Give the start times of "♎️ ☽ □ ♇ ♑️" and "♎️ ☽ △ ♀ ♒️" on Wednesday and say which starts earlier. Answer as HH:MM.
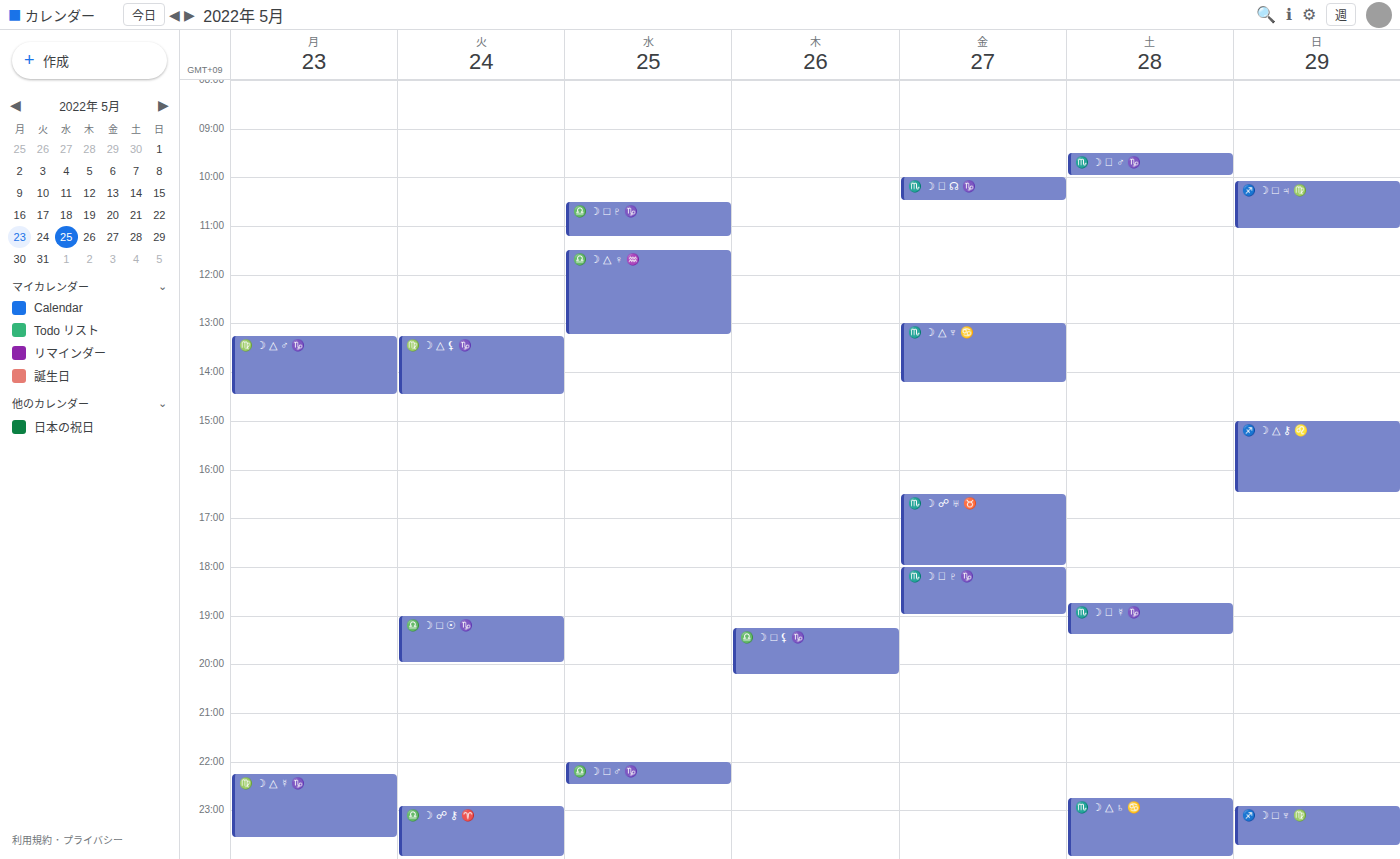
"♎️ ☽ □ ♇ ♑️" 10:30; "♎️ ☽ △ ♀ ♒️" 11:30.